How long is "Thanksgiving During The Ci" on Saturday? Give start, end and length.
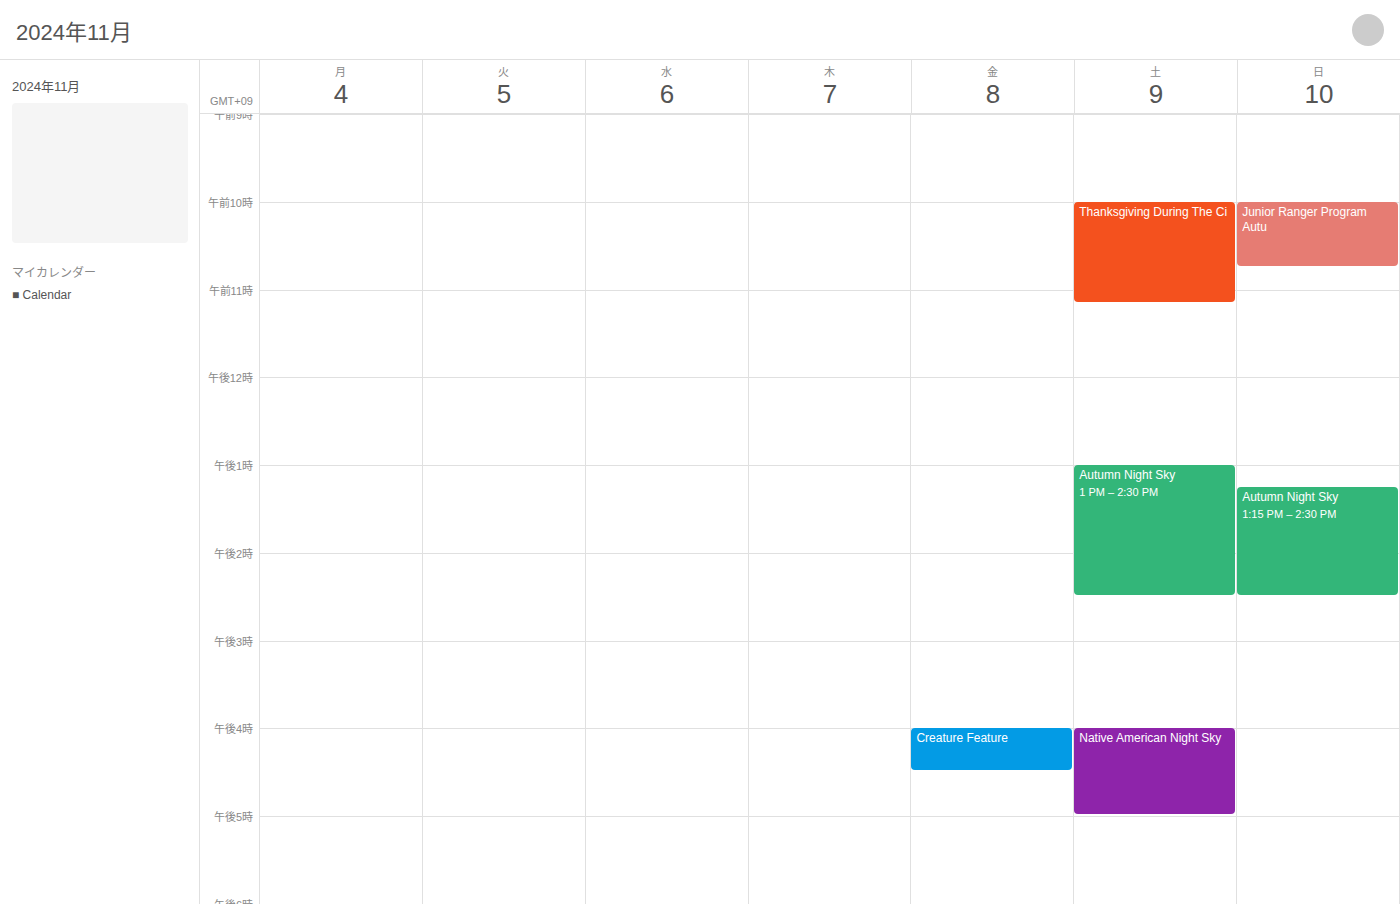
10:00 AM to 11:10 AM, 1 hour 10 minutes